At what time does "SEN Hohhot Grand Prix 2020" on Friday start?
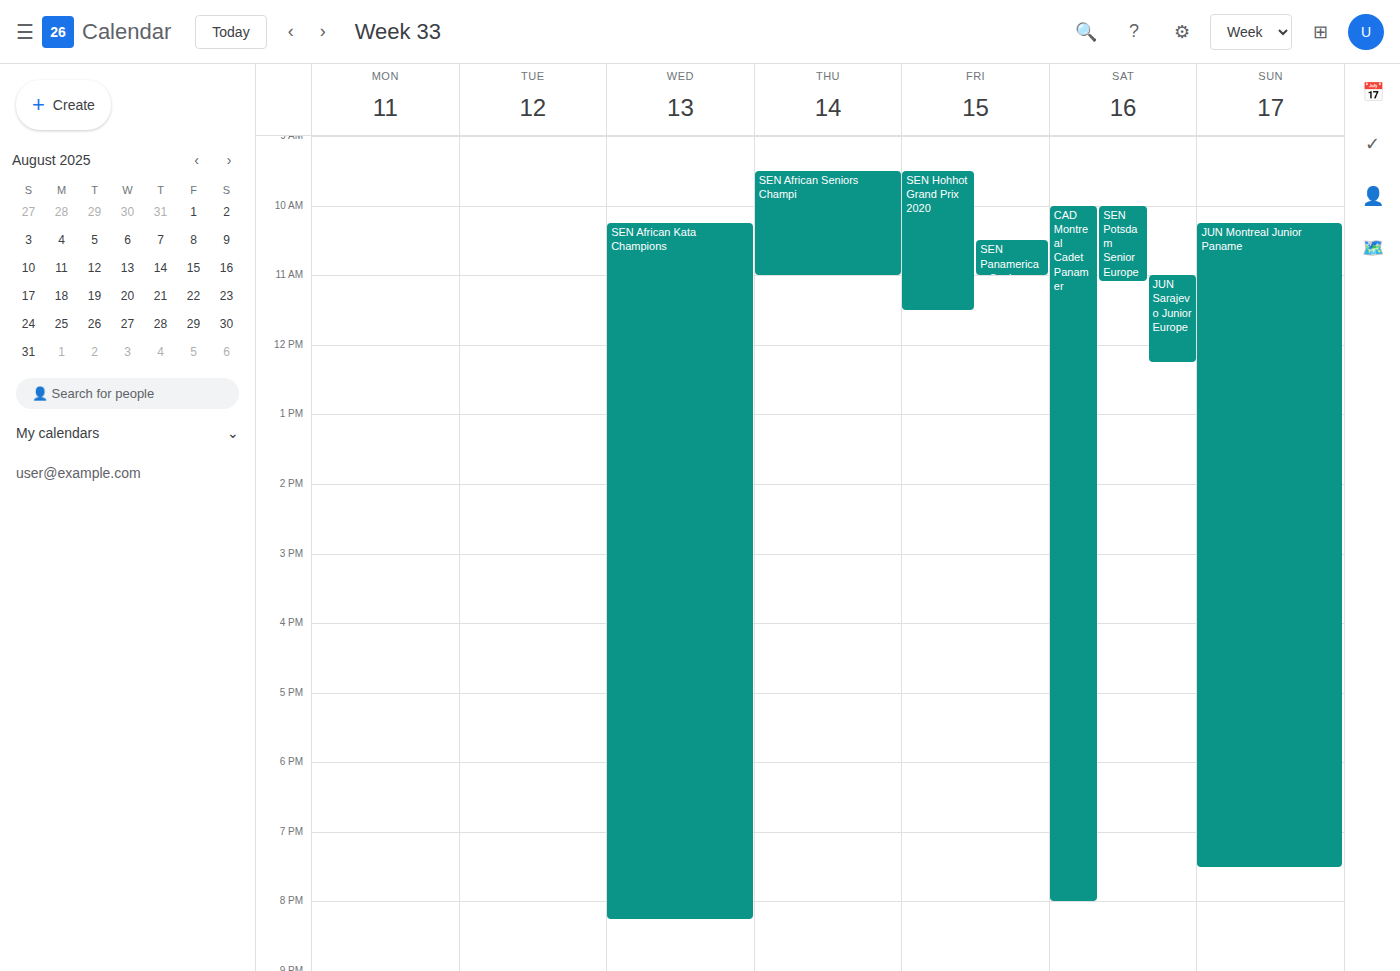
9:30 AM